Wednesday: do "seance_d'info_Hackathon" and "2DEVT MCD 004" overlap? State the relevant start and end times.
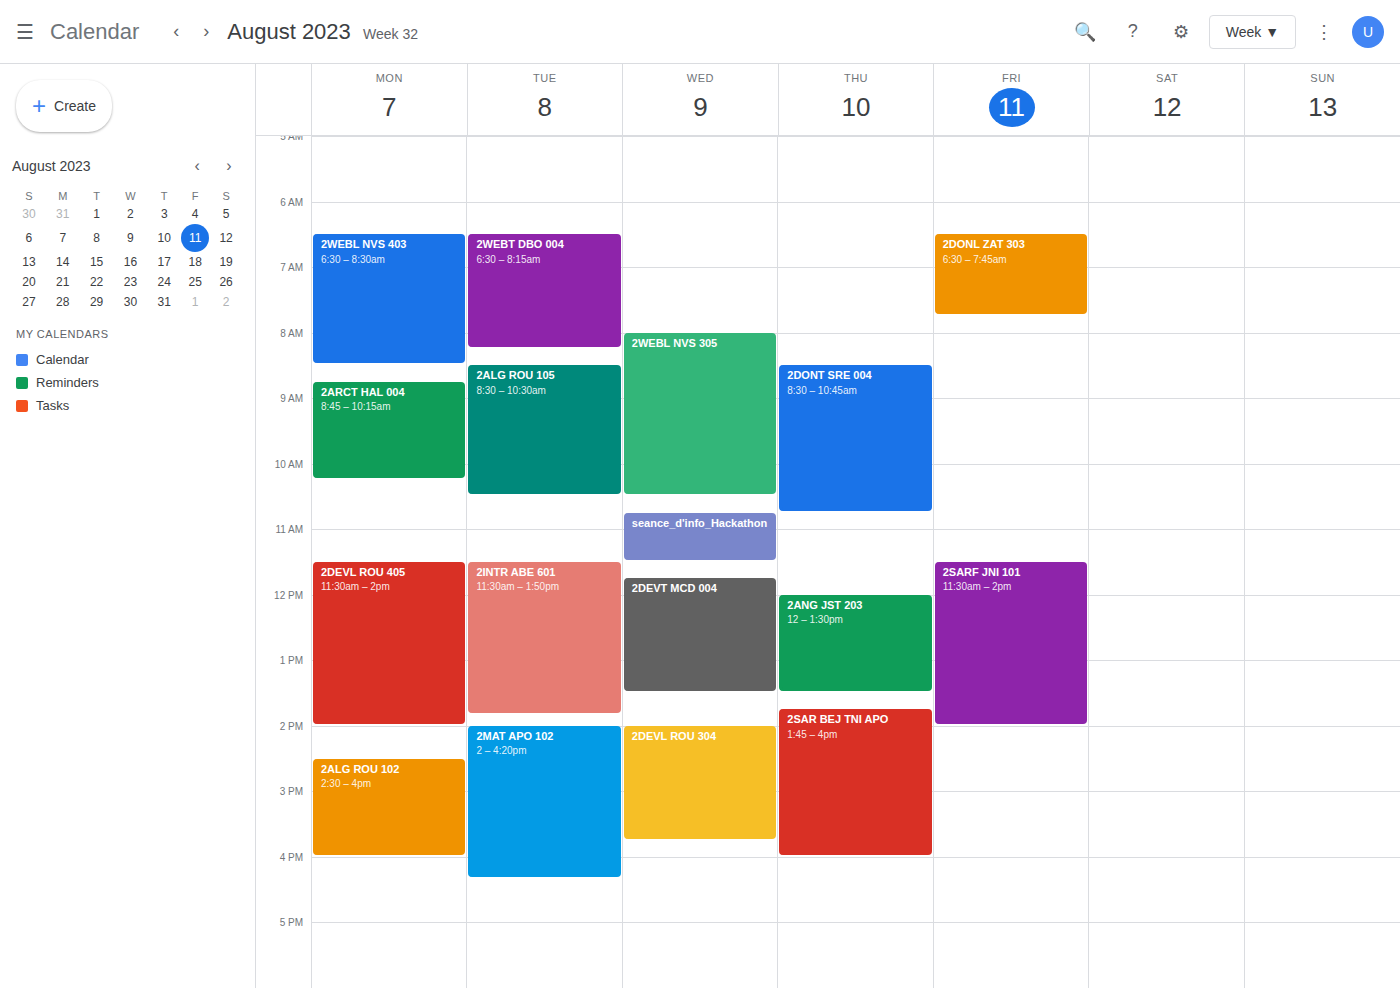
"seance_d'info_Hackathon" ends at 11:30 AM and "2DEVT MCD 004" starts at 11:45 AM -- no overlap.